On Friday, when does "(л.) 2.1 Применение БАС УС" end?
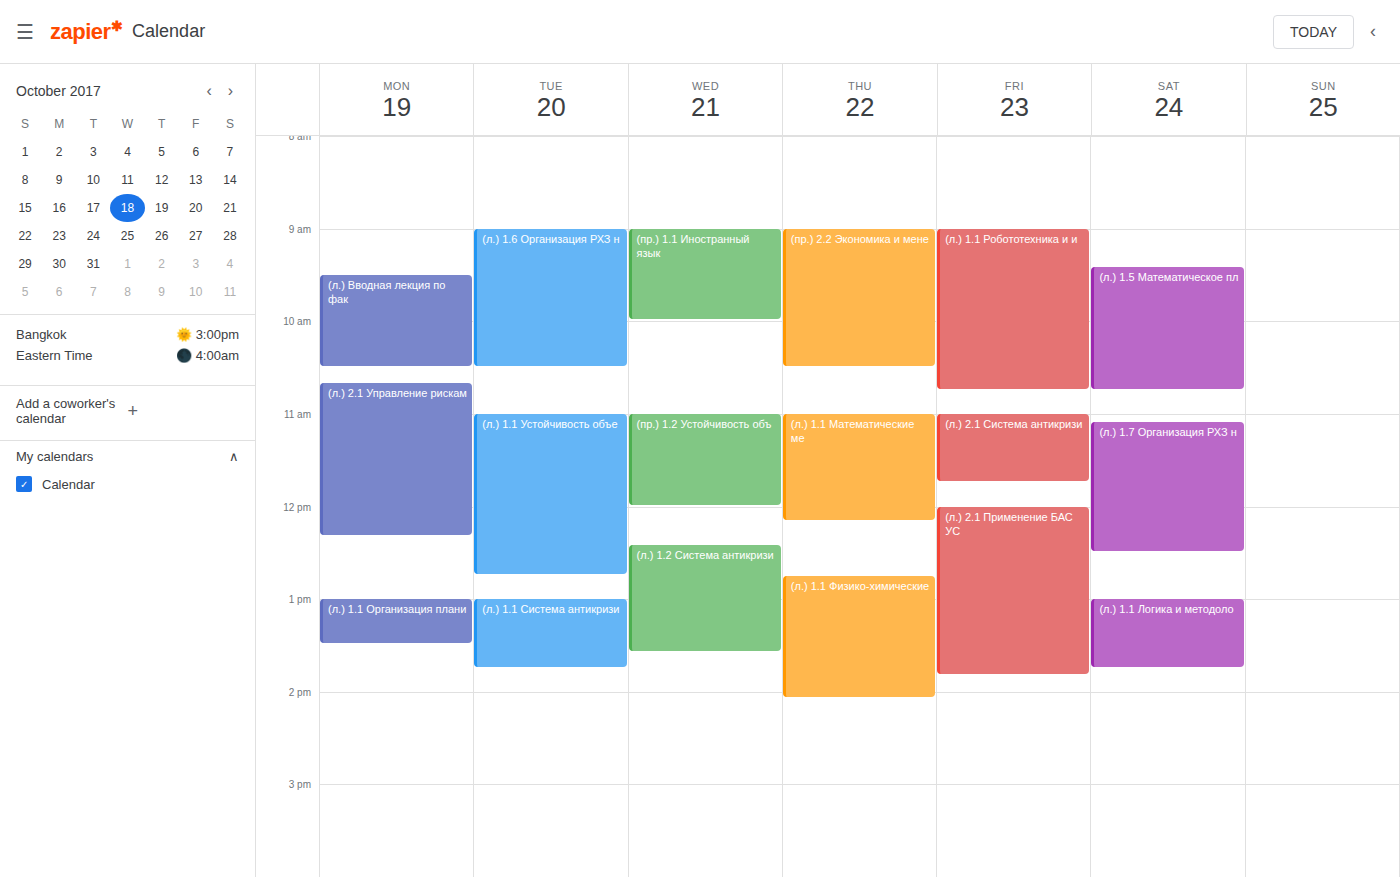
1:50 PM